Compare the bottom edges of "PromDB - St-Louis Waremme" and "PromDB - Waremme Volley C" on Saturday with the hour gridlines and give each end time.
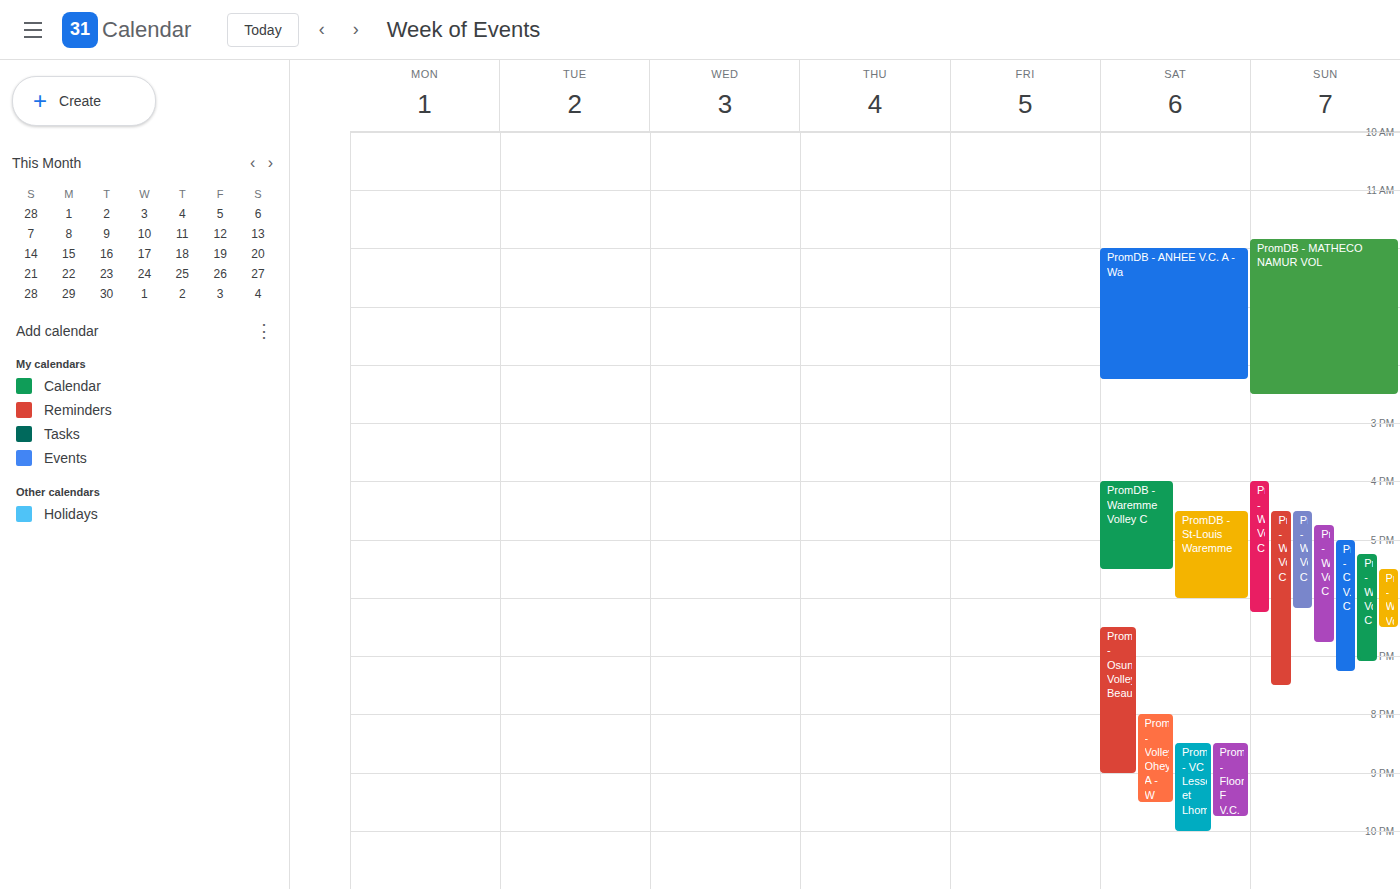
"PromDB - St-Louis Waremme": 6:00 PM, exactly on the 6 PM line. "PromDB - Waremme Volley C": 5:30 PM, halfway between the 5 PM and 6 PM lines.